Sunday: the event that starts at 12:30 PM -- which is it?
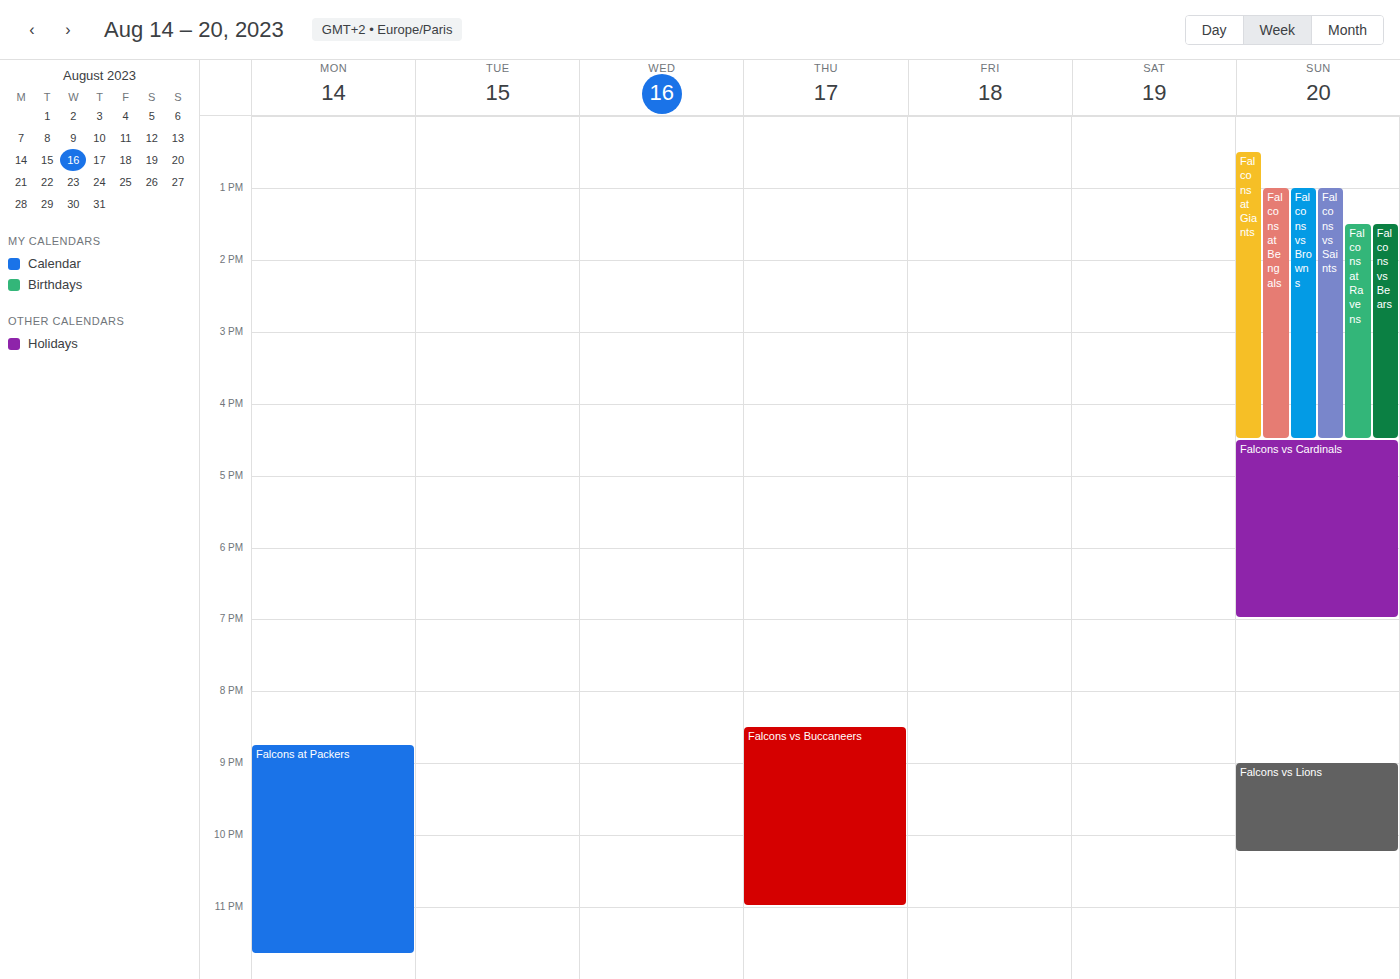
"Falcons at Giants"